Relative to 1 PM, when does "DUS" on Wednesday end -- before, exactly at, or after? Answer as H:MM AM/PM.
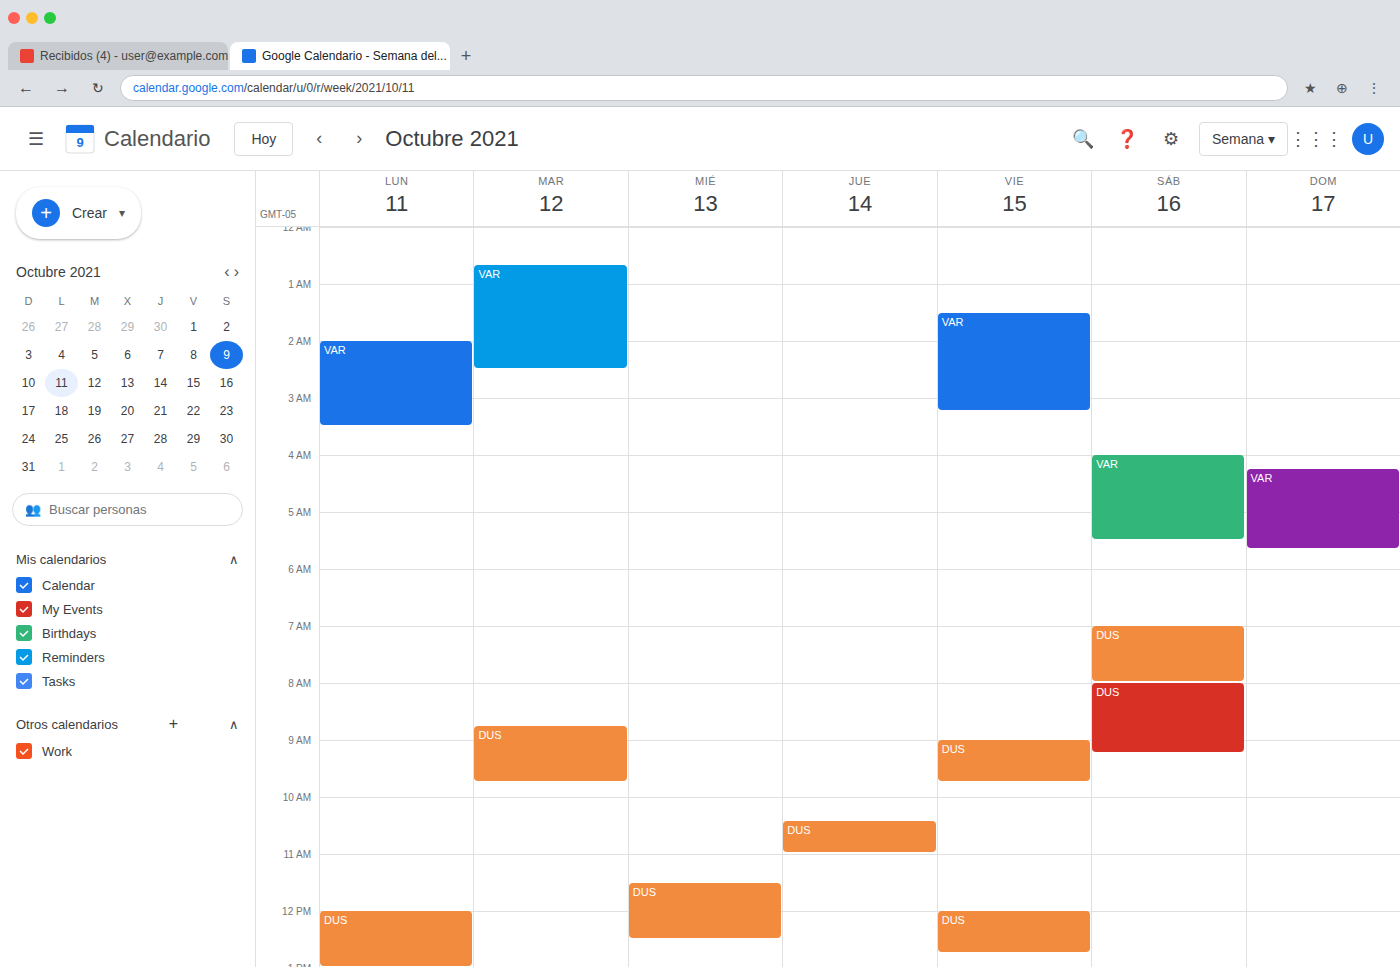
12:30 PM -- before 1 PM, 30 minutes above the 1 PM line.